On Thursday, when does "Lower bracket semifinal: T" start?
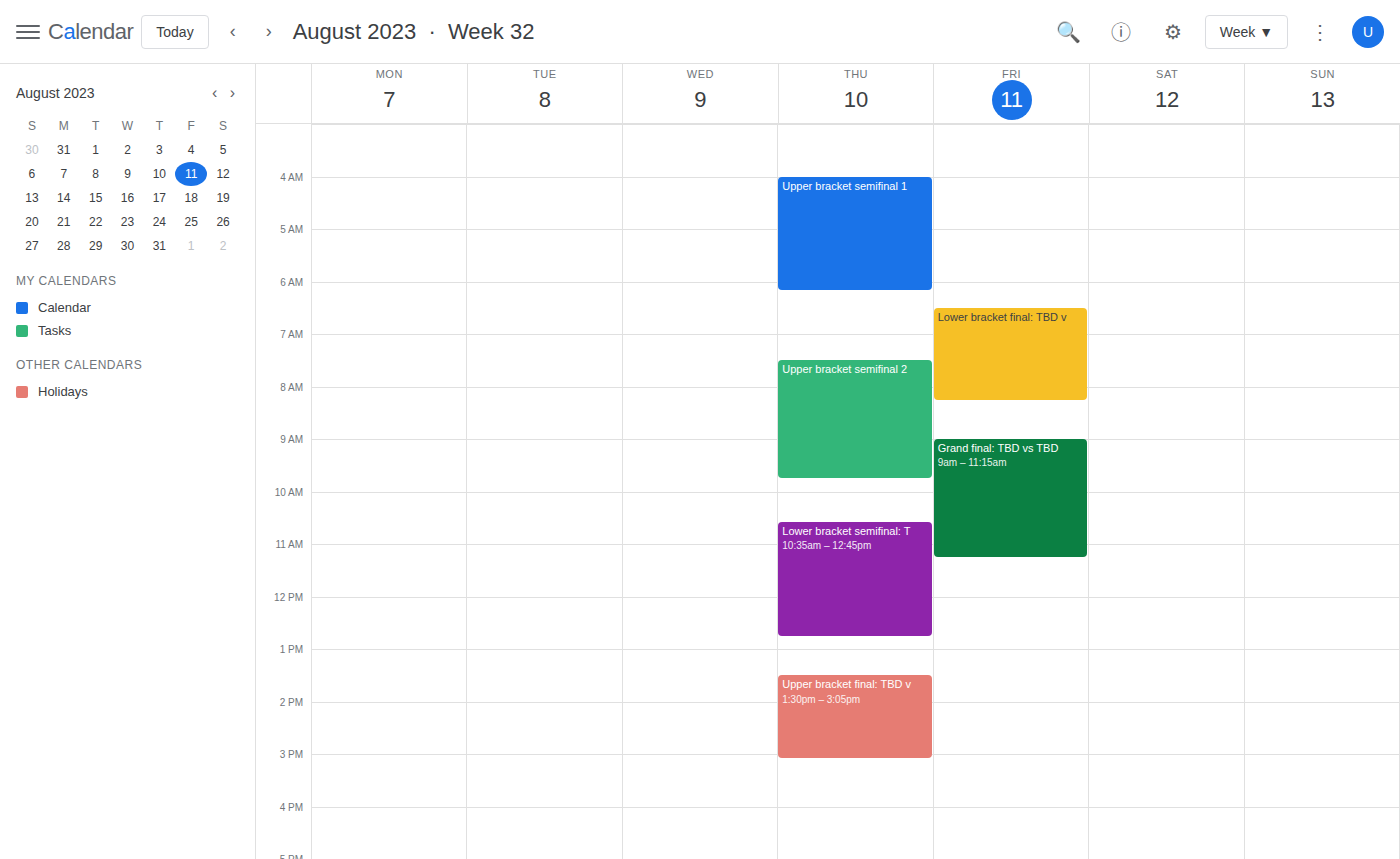
10:35